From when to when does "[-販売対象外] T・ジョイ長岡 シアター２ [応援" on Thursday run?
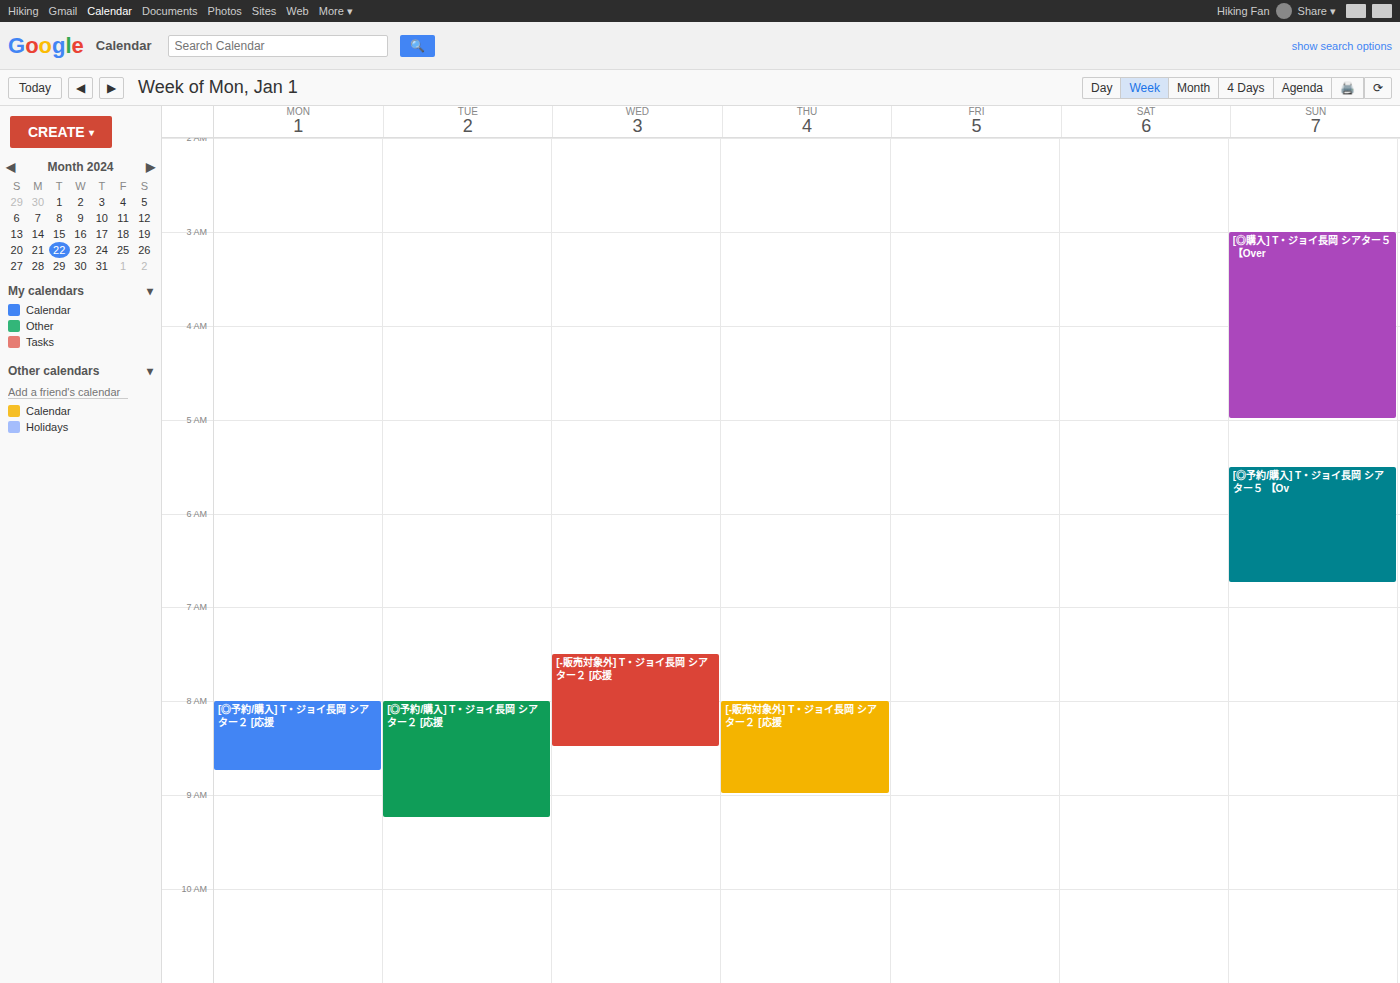
8:00 AM to 9:00 AM